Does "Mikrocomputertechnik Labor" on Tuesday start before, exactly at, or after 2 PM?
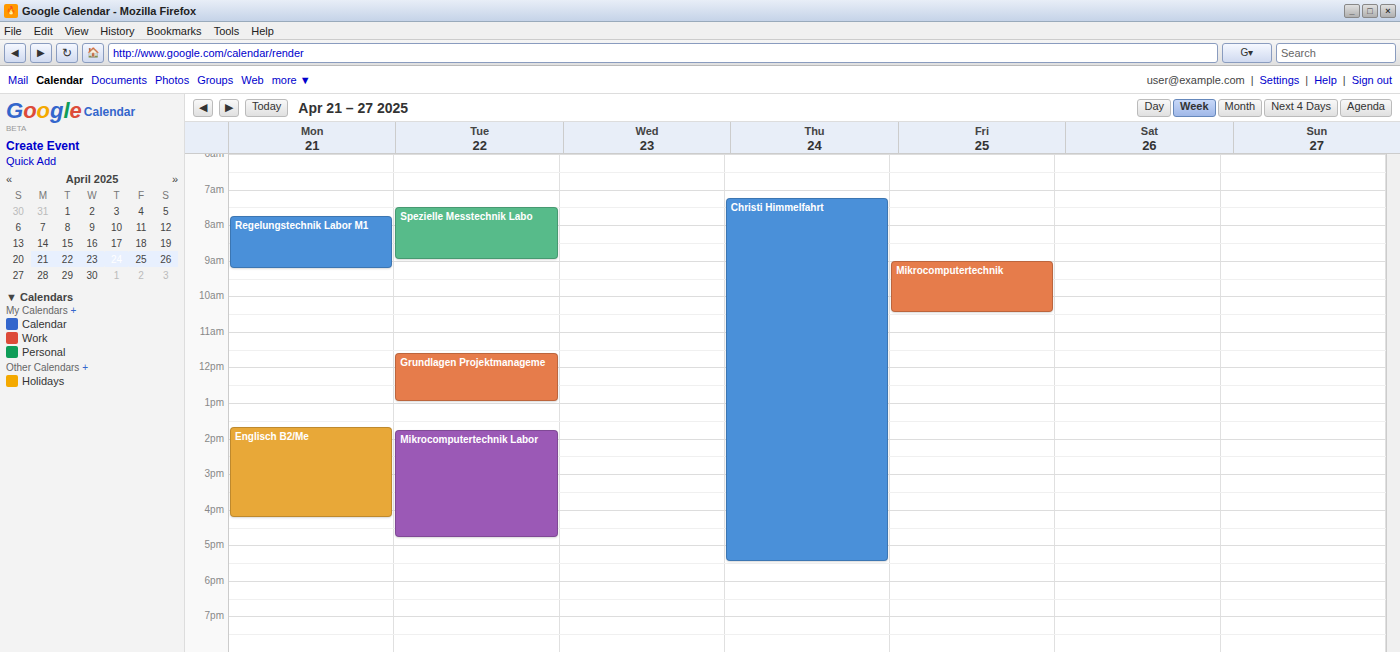
1:45 PM -- before 2 PM, 15 minutes above the 2 PM line.